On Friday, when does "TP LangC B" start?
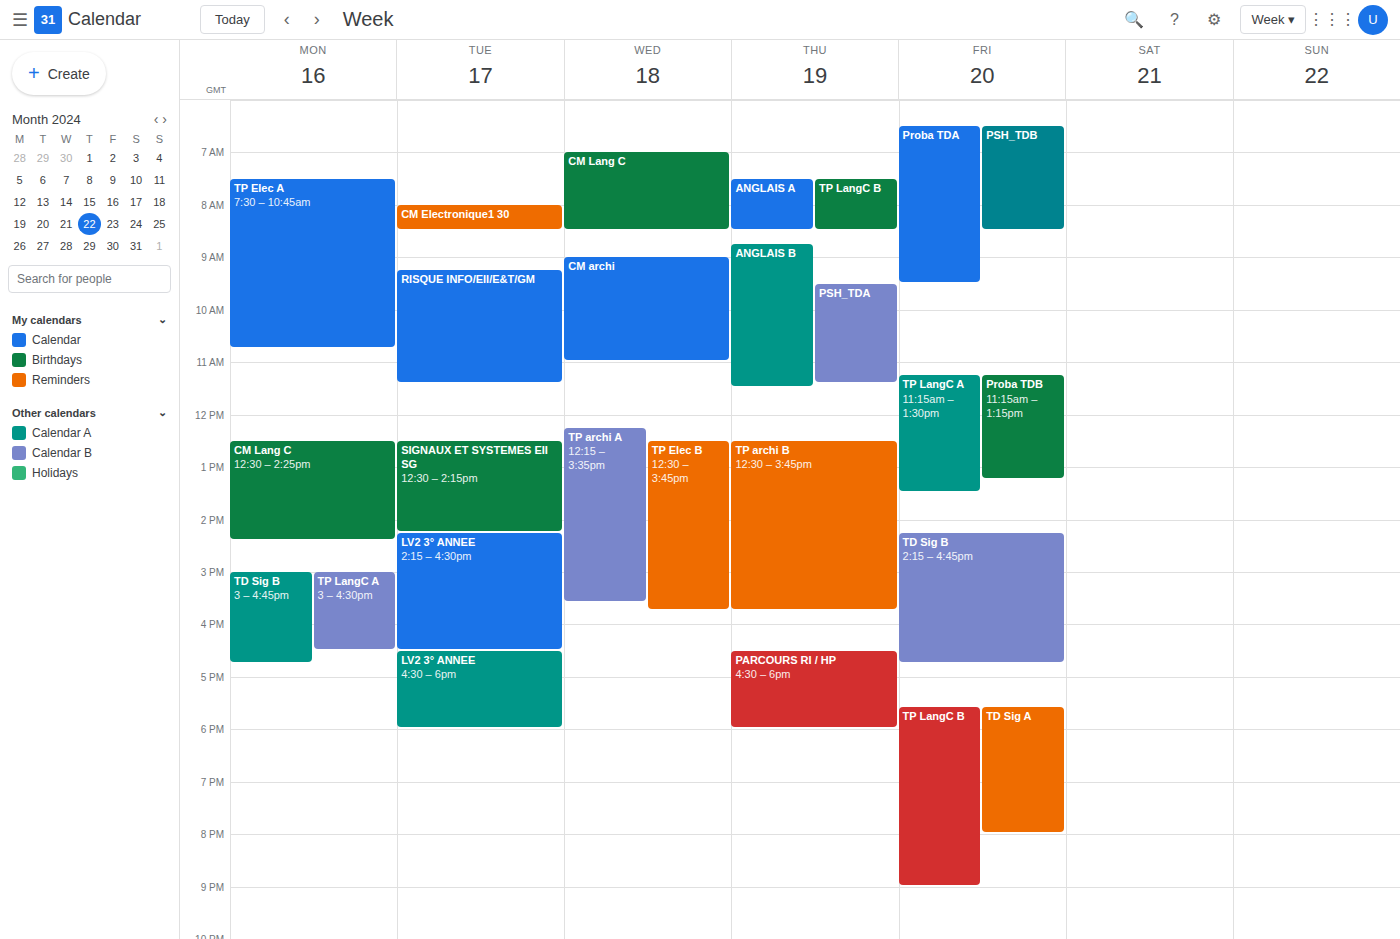
5:35 PM